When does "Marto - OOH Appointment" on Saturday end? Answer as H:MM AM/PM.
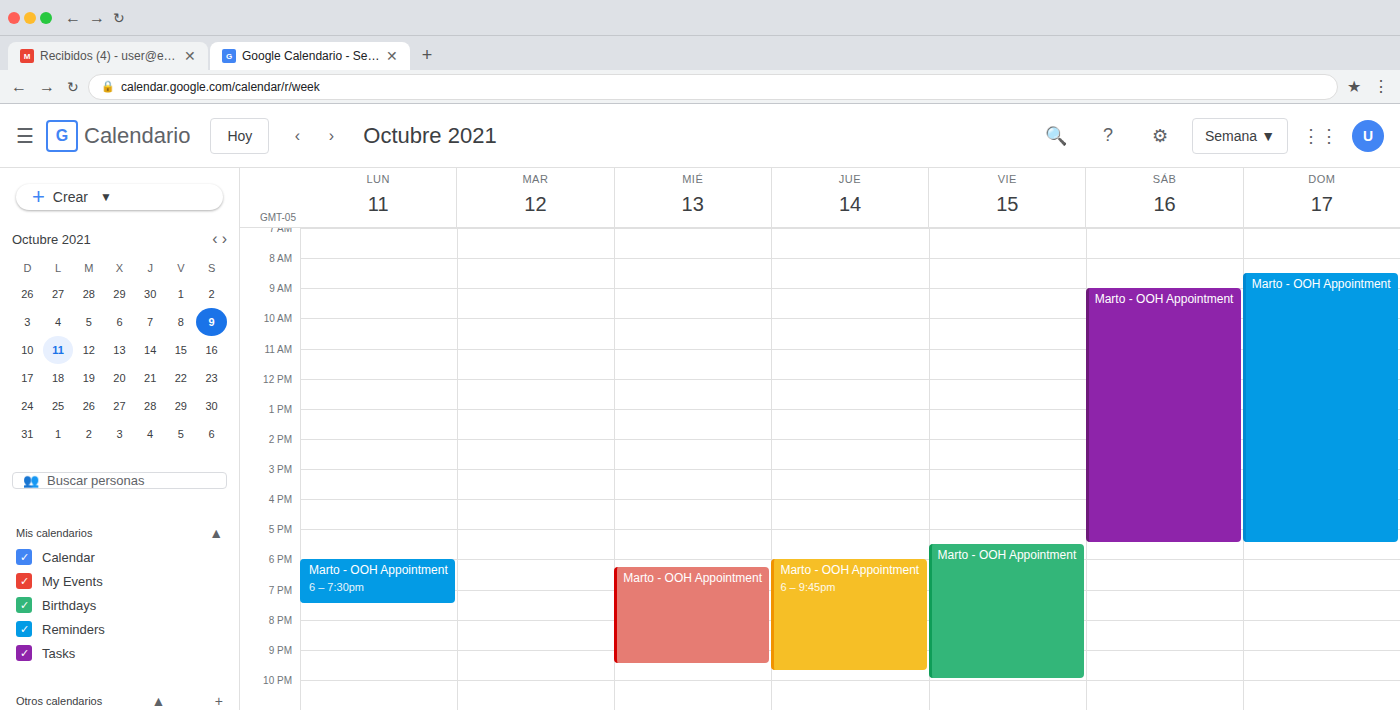
5:30 PM